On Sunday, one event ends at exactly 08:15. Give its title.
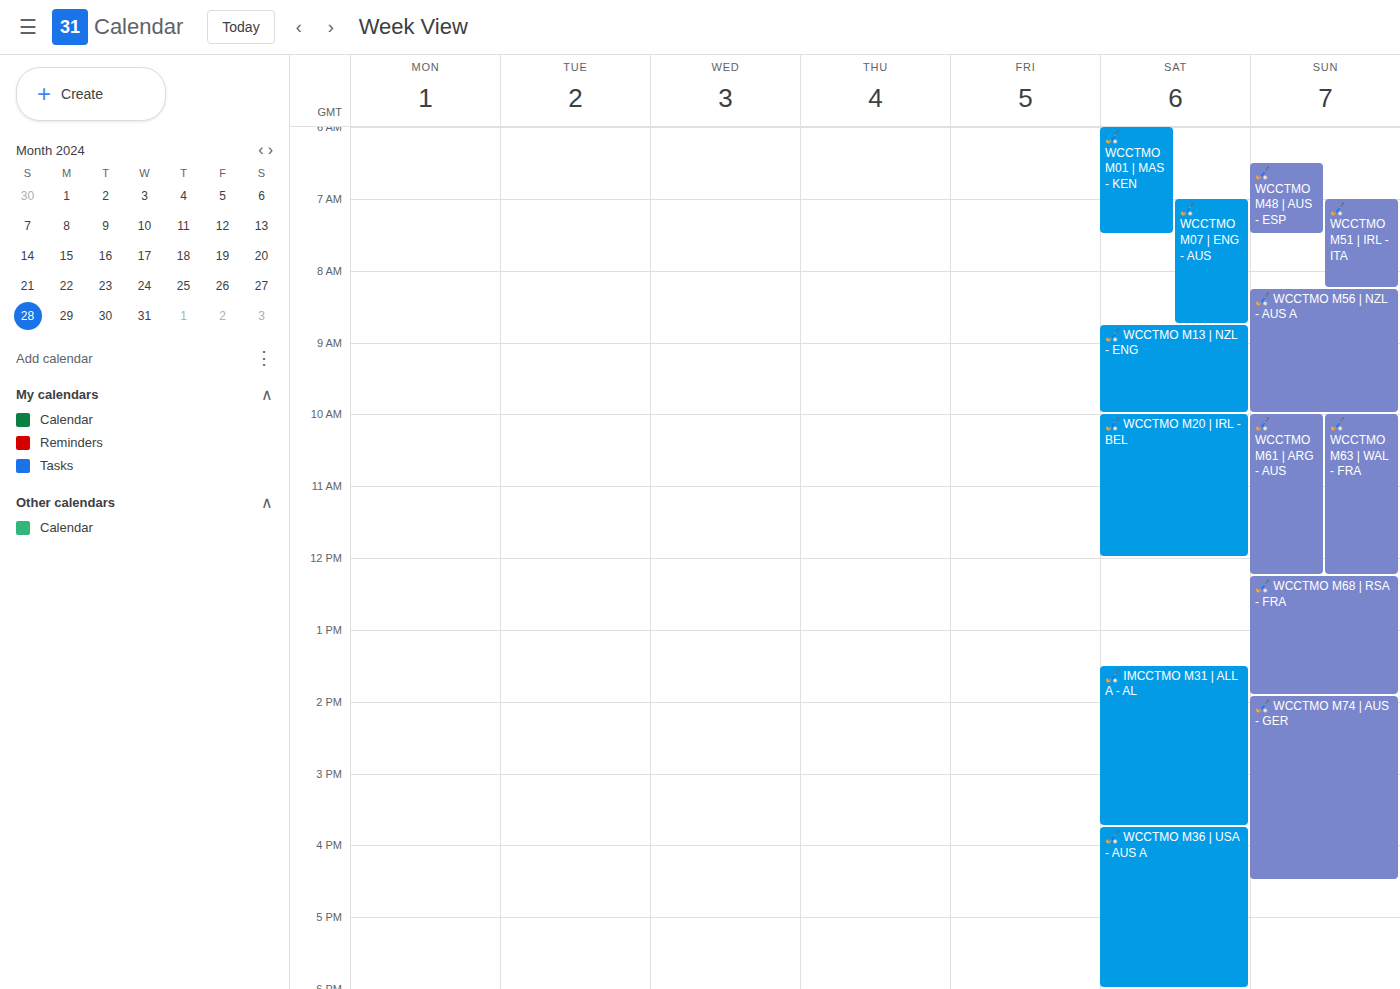
"🏑 WCCTMO M51 | IRL - ITA"